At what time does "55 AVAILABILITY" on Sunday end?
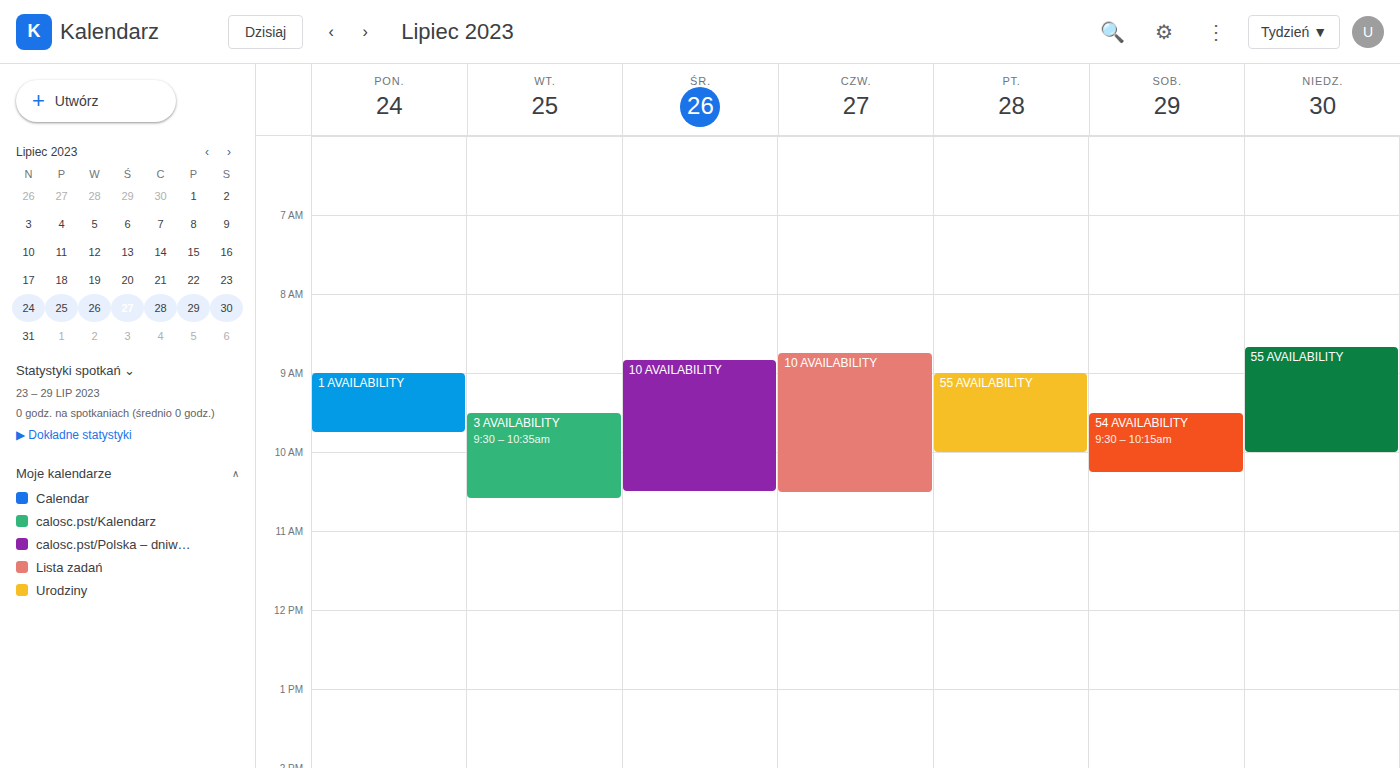
10:00 AM